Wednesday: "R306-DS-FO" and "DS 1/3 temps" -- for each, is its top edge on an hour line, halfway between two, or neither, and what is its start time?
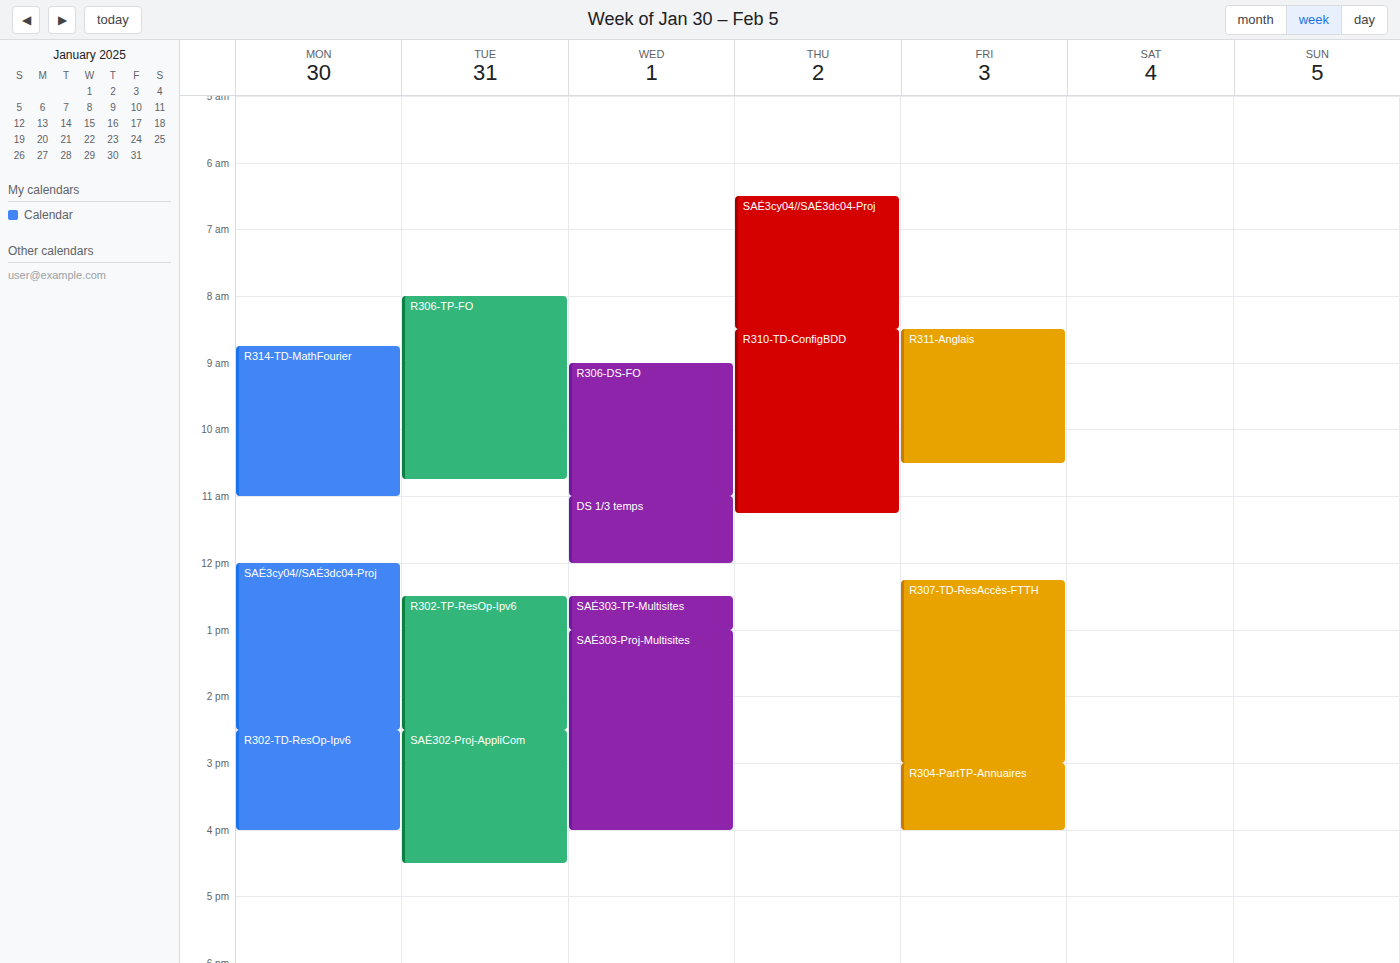
"R306-DS-FO": 9:00 AM, exactly on the 9 AM line. "DS 1/3 temps": 11:00 AM, exactly on the 11 AM line.